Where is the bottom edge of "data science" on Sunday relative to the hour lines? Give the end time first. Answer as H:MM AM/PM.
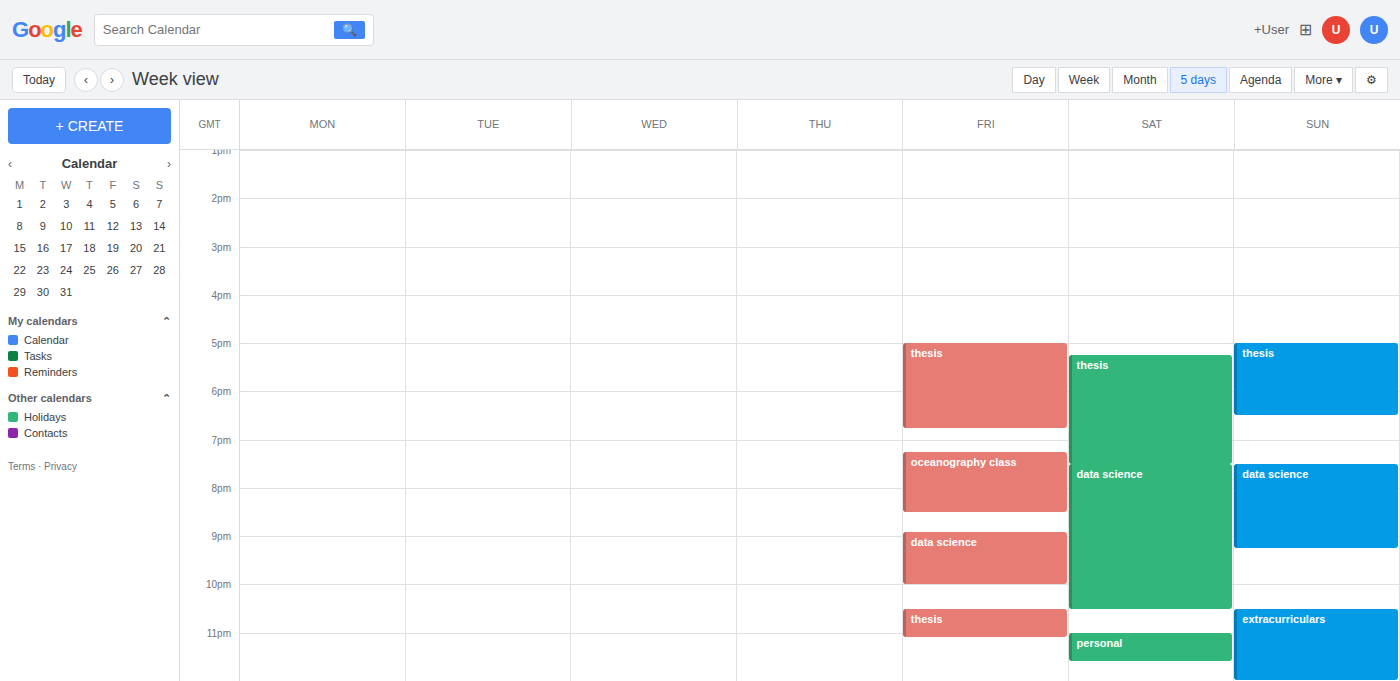
9:15 PM -- neither: a quarter of the way from the 9 PM line to the 10 PM line.